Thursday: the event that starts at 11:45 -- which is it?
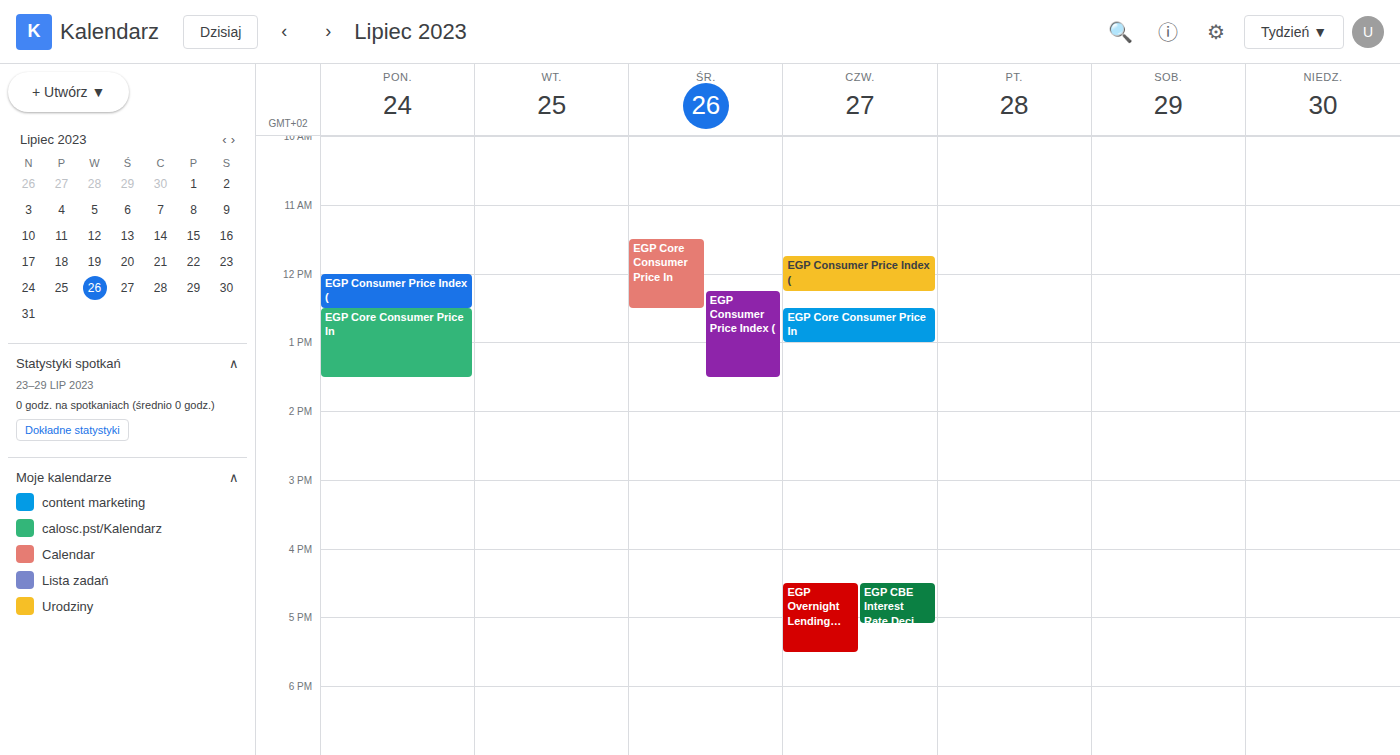
"EGP Consumer Price Index ("